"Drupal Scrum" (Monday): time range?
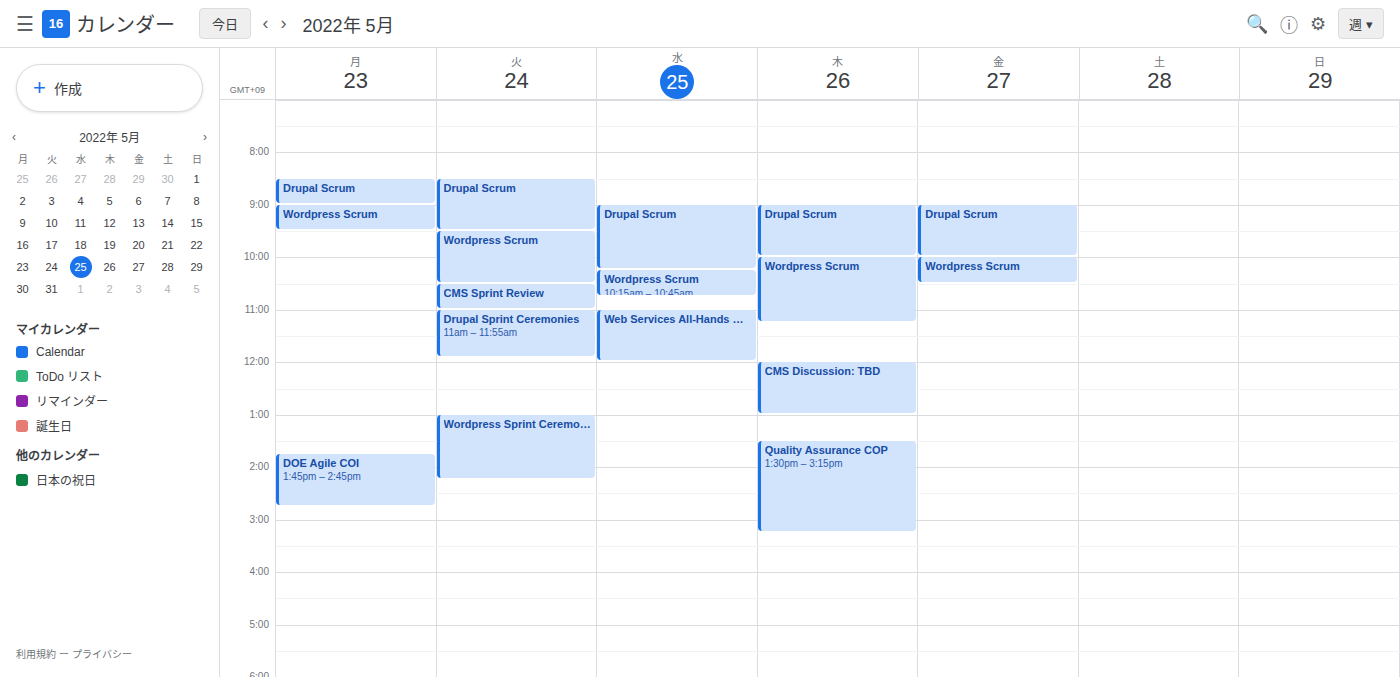
08:30 to 09:00